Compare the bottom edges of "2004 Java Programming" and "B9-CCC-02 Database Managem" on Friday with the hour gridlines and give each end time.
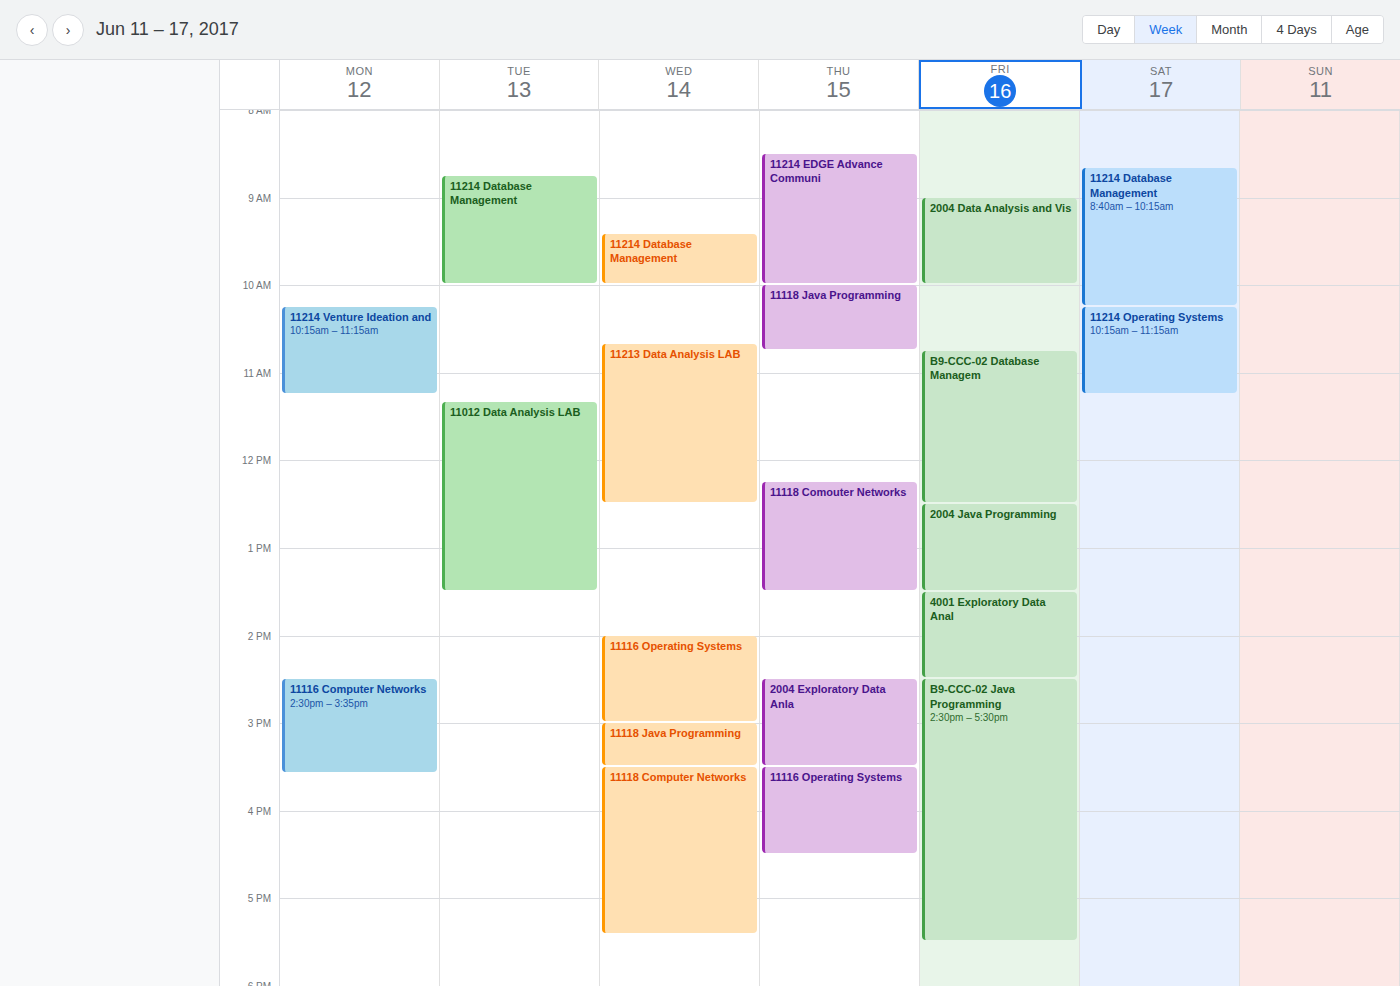
"2004 Java Programming": 1:30 PM, halfway between the 1 PM and 2 PM lines. "B9-CCC-02 Database Managem": 12:30 PM, halfway between the 12 PM and 1 PM lines.